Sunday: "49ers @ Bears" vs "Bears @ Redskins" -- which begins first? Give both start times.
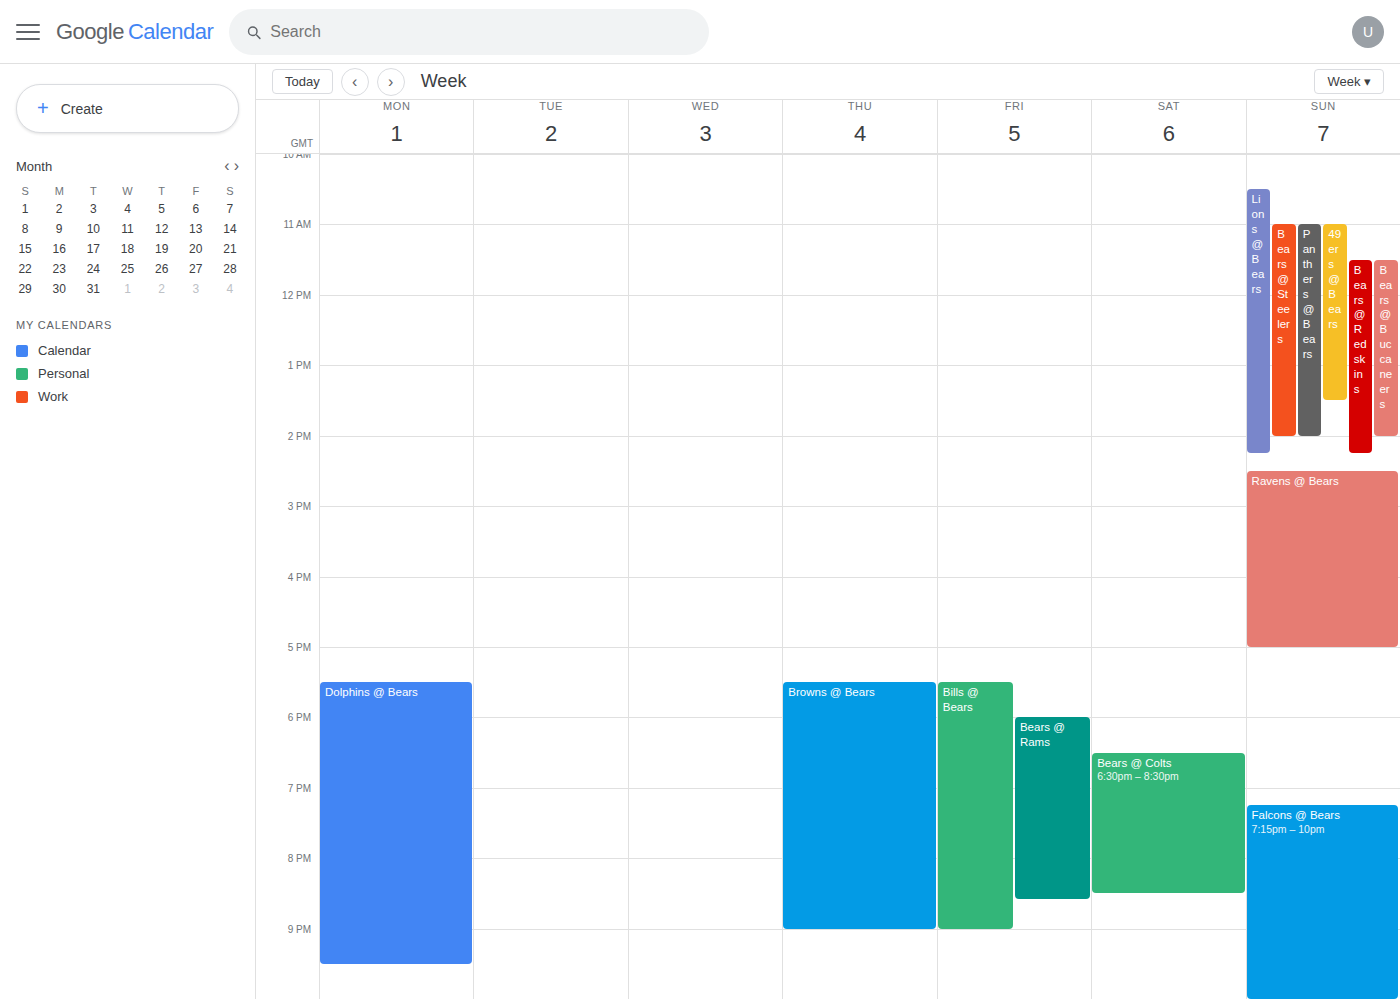
"49ers @ Bears" 11:00 AM; "Bears @ Redskins" 11:30 AM.